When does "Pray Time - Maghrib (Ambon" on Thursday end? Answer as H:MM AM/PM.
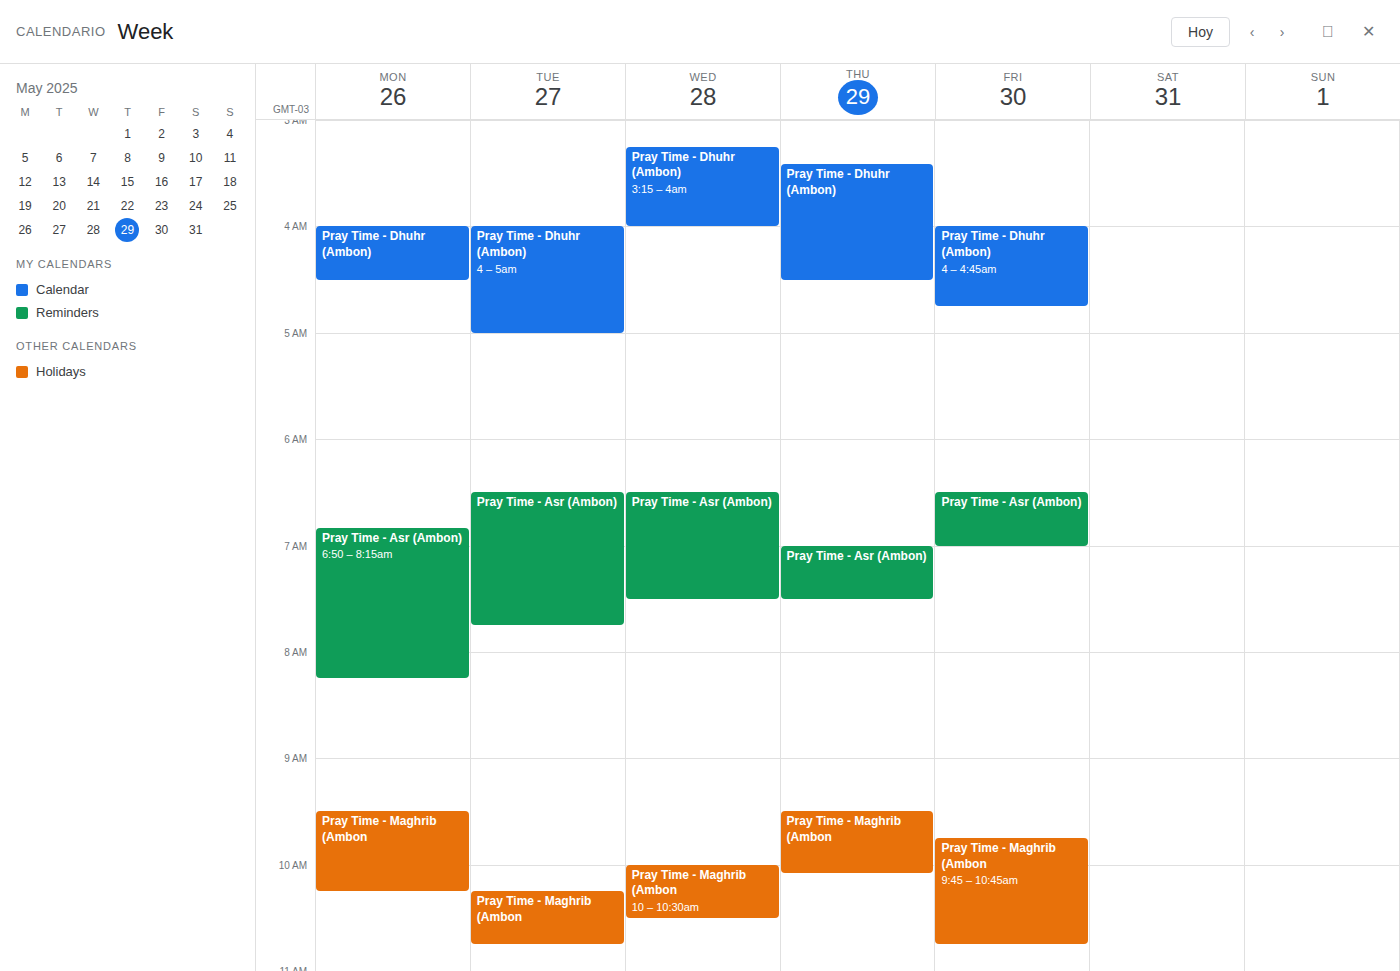
10:05 AM